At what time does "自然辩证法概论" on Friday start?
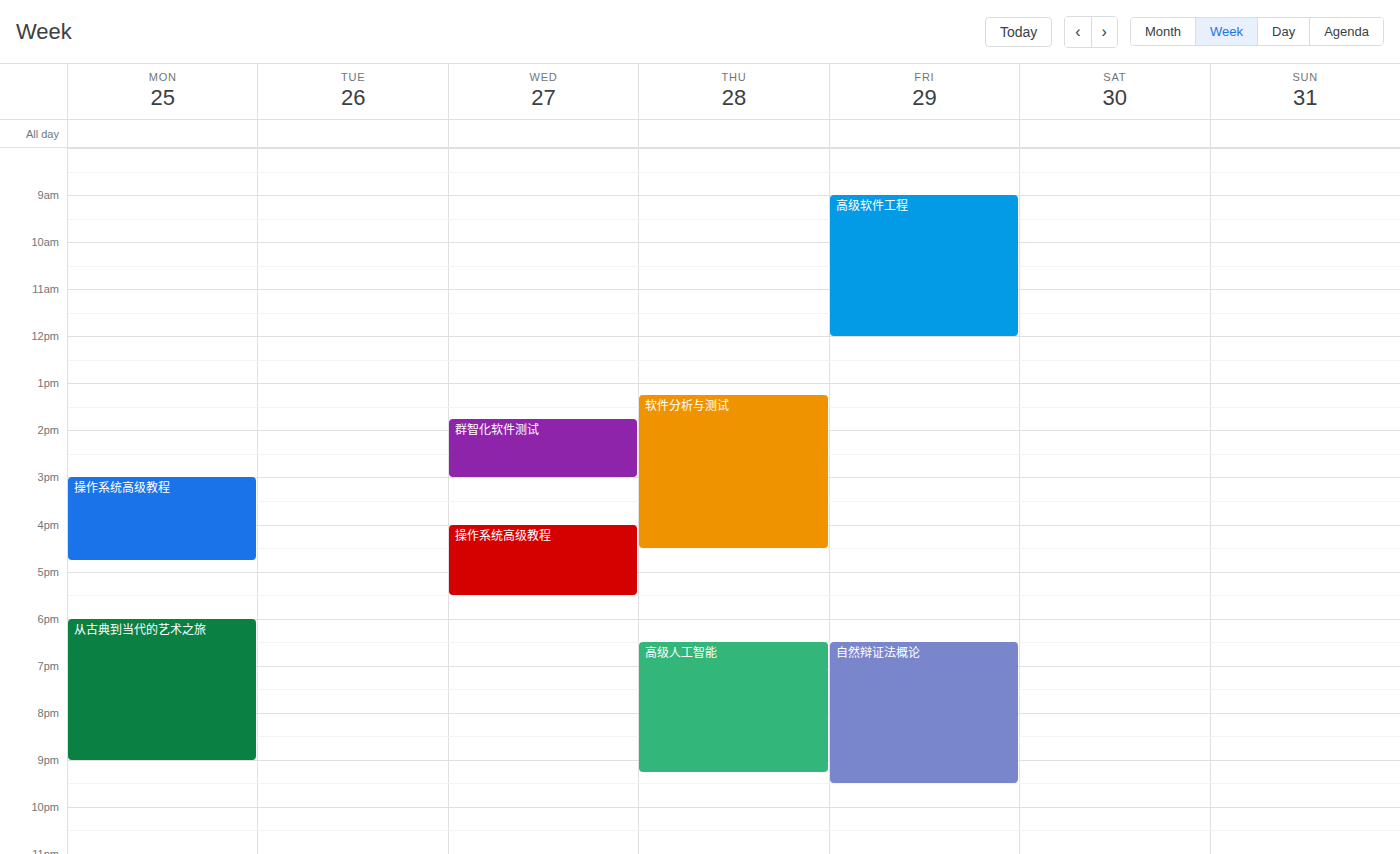
6:30 PM